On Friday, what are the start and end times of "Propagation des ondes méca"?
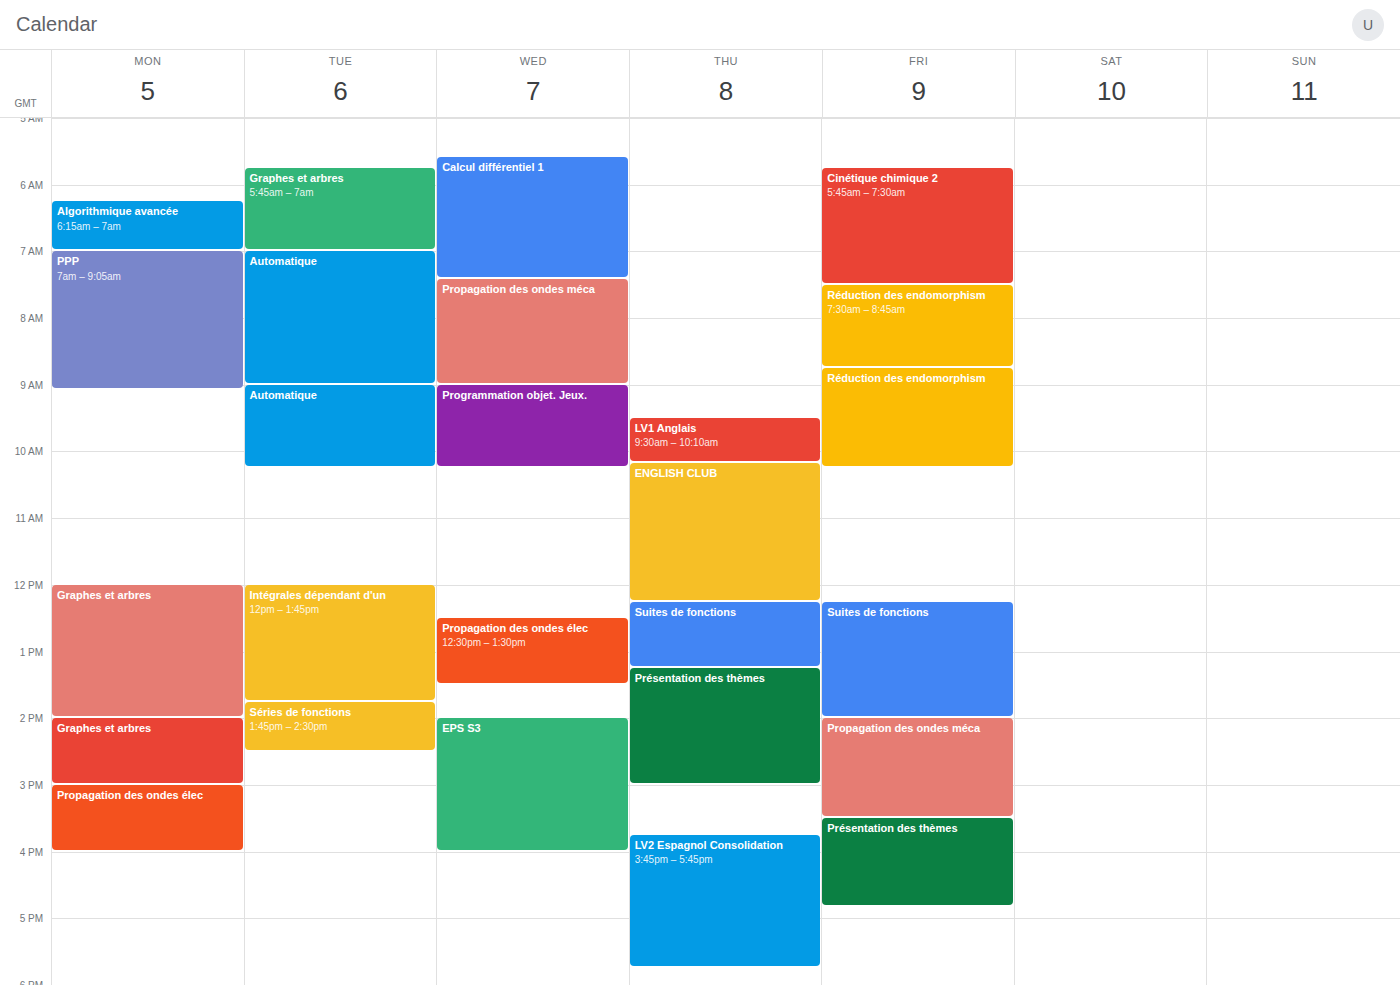
2:00 PM to 3:30 PM